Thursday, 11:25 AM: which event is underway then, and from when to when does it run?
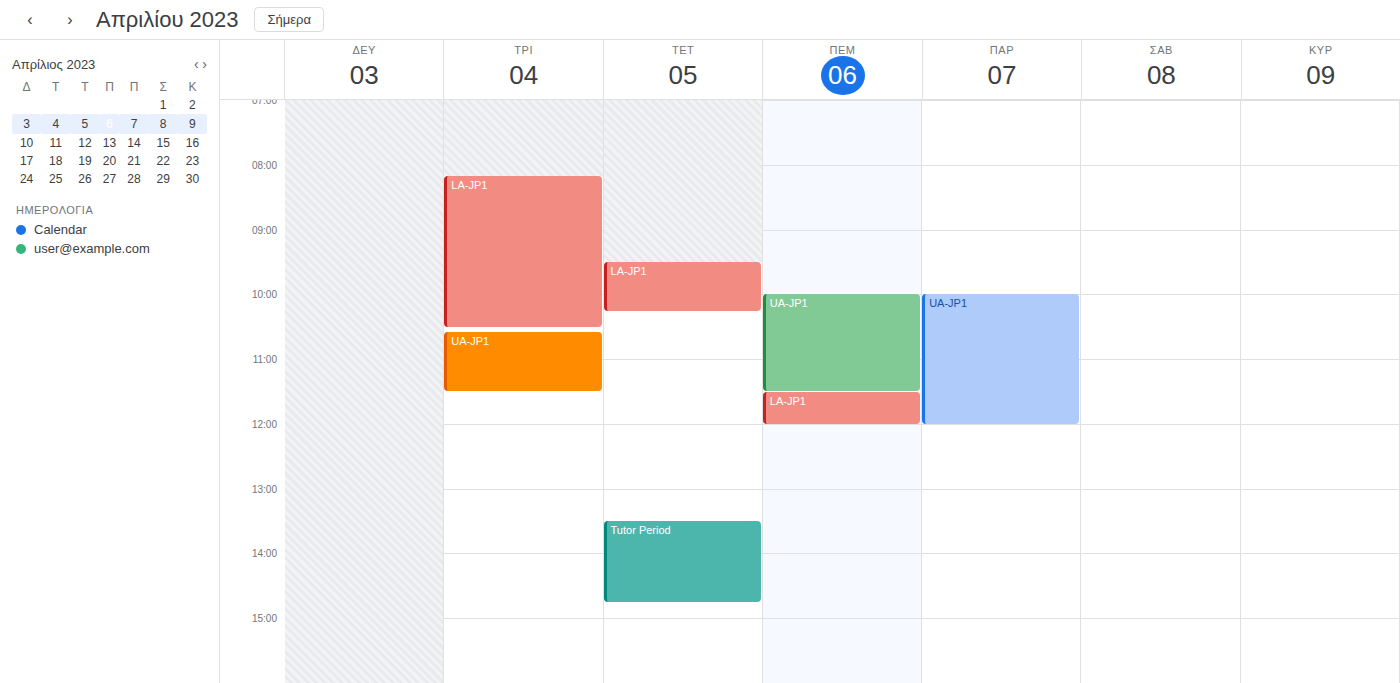
"UA-JP1", 10:00 AM to 11:30 AM